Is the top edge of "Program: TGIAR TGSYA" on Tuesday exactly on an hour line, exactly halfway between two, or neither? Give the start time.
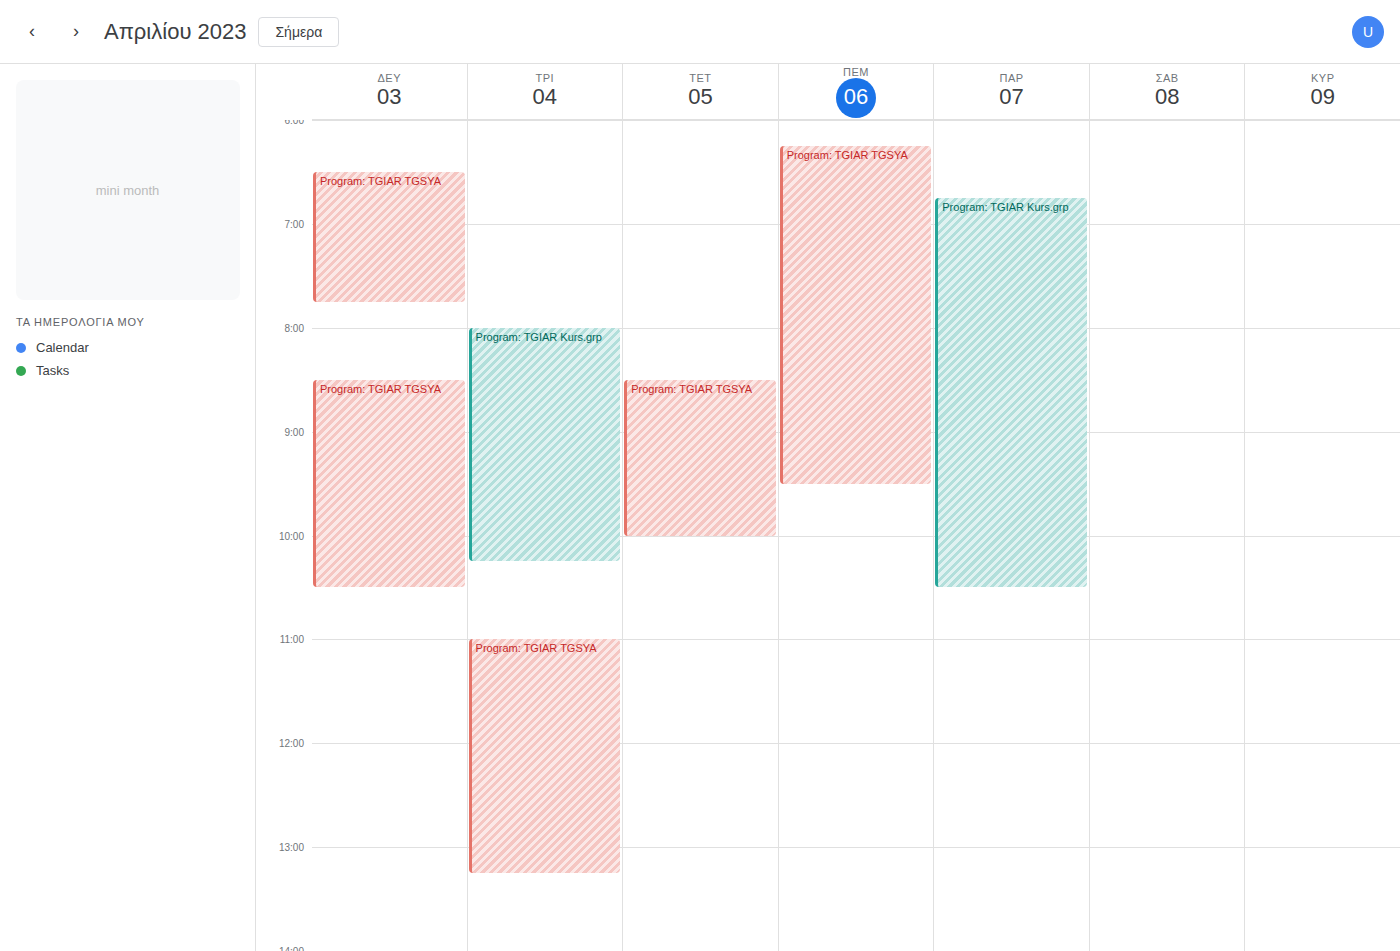
11:00 AM -- exactly on the 11 AM line.